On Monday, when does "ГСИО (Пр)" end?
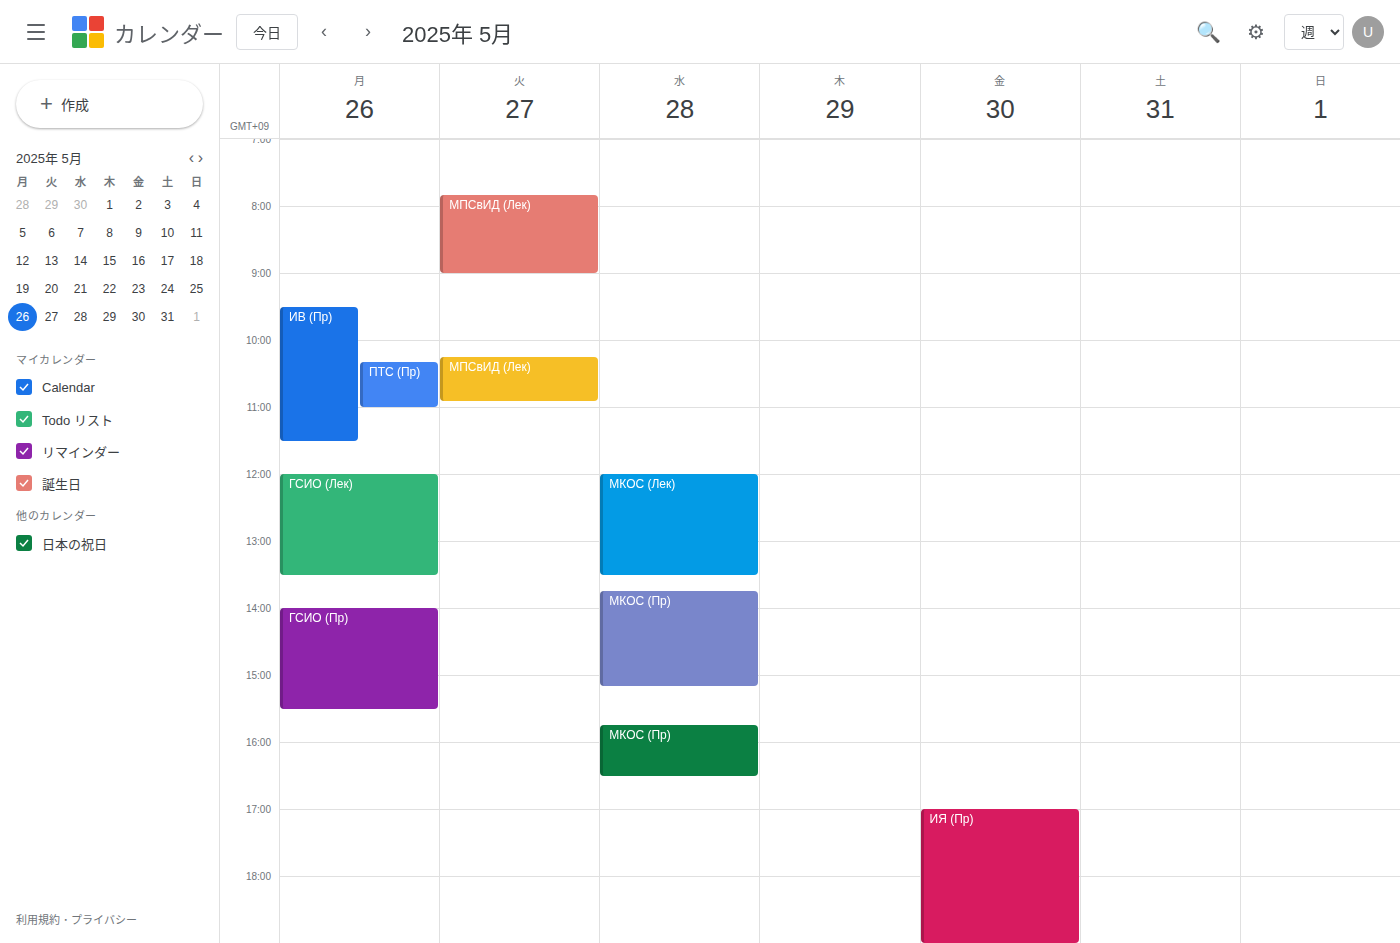
3:30 PM